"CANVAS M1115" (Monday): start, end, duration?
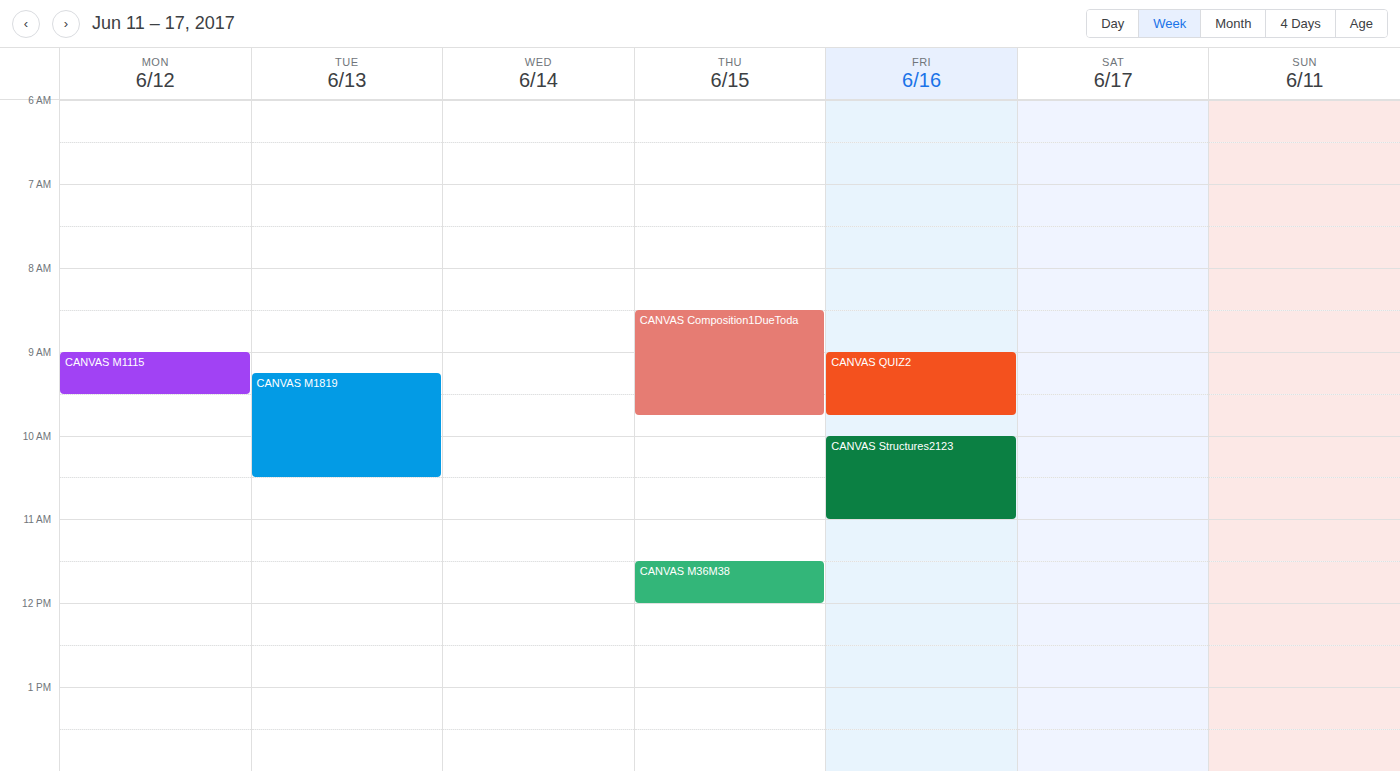
09:00 to 09:30, 30 minutes